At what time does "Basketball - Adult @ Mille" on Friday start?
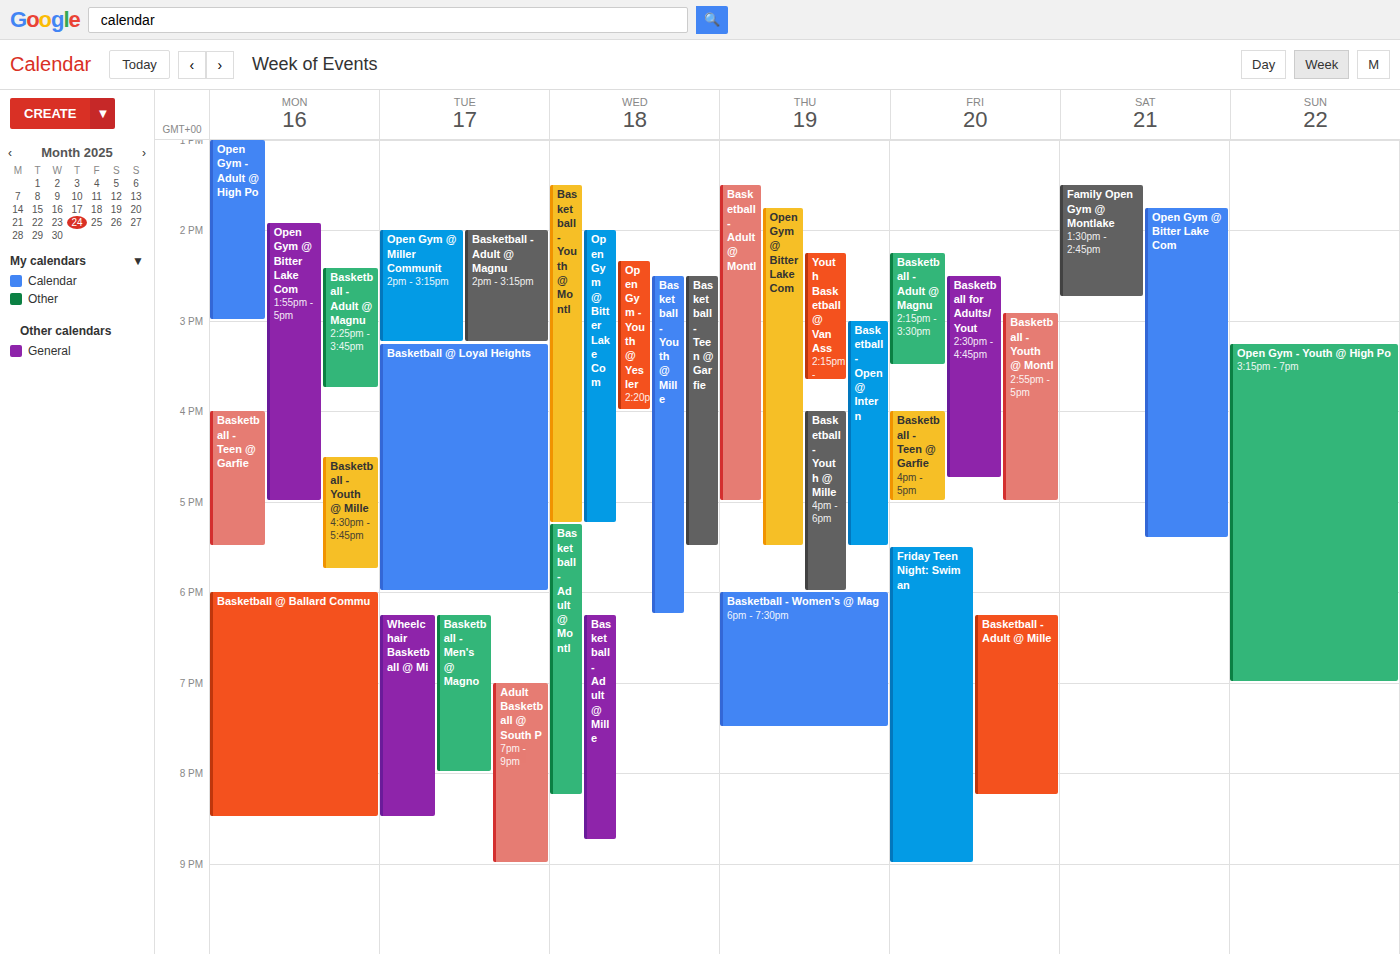
6:15 PM